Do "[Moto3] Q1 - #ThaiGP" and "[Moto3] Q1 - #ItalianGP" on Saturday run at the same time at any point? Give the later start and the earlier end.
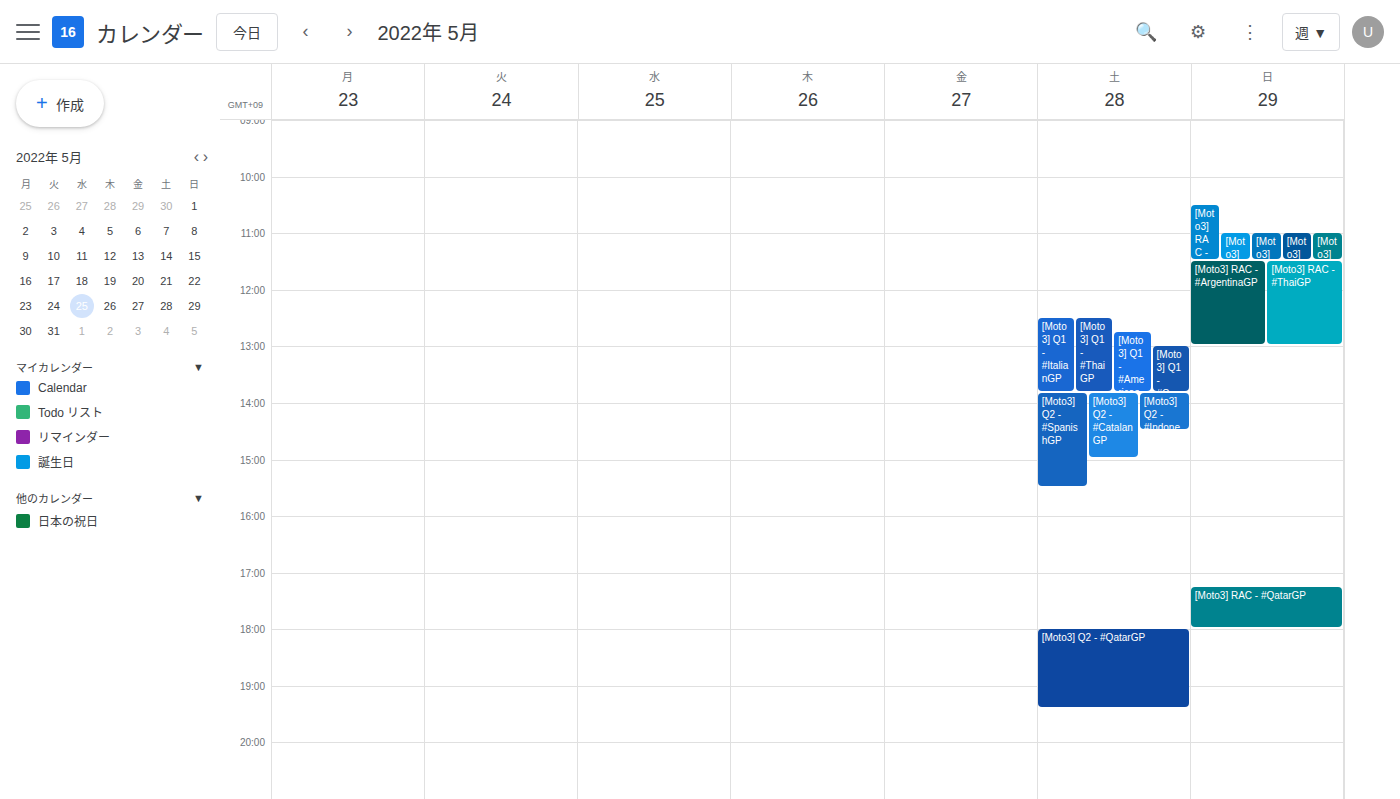
"[Moto3] Q1 - #ItalianGP" runs 12:30 PM to 1:50 PM, inside "[Moto3] Q1 - #ThaiGP" -- they overlap.